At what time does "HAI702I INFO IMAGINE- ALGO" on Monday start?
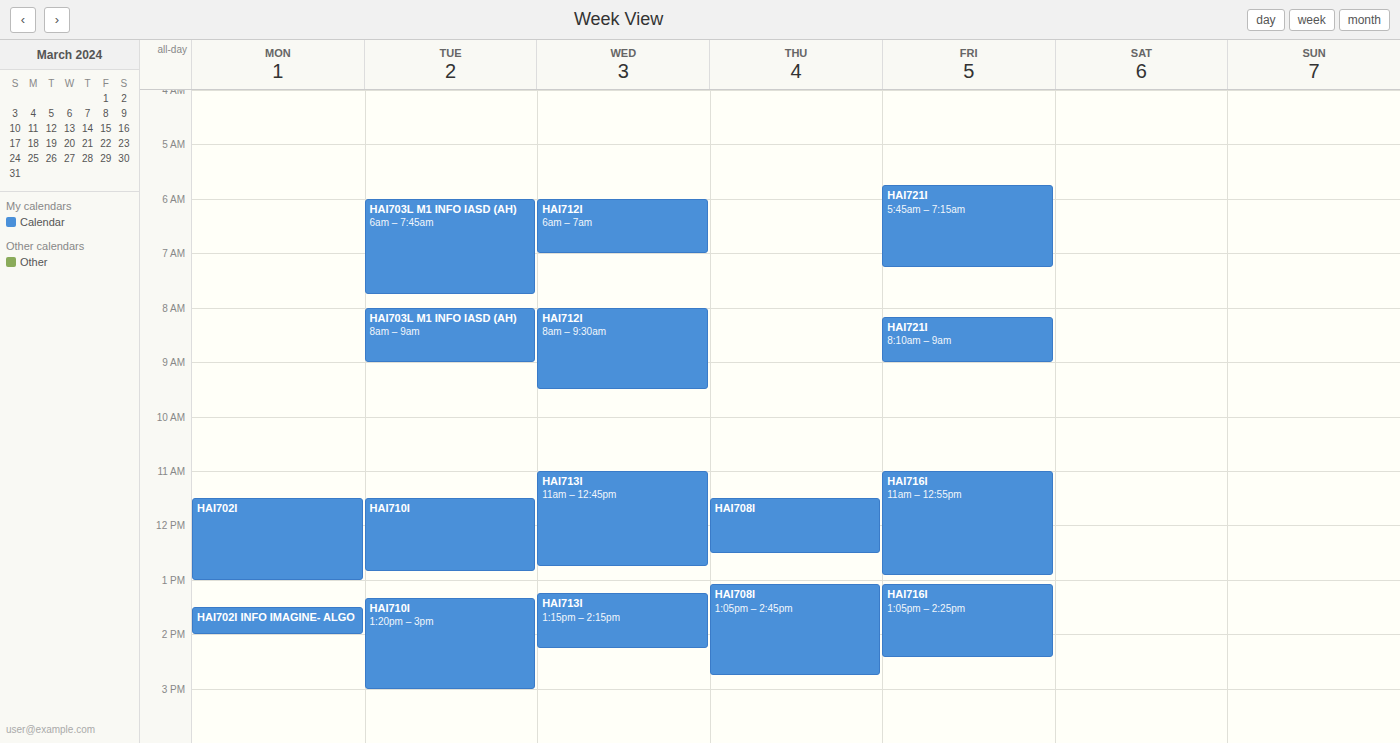
1:30 PM